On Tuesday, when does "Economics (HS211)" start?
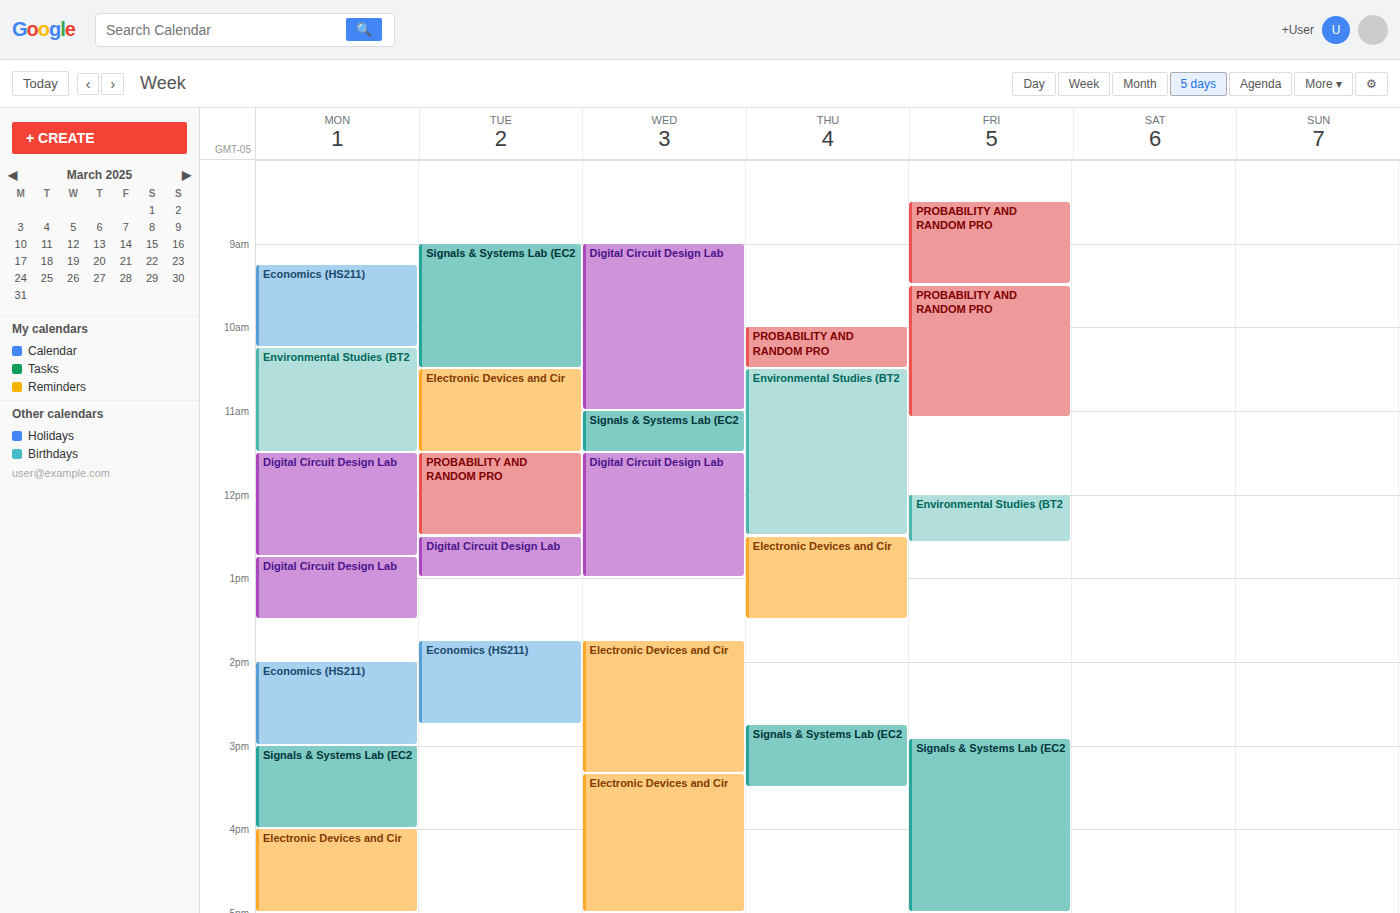
1:45 PM